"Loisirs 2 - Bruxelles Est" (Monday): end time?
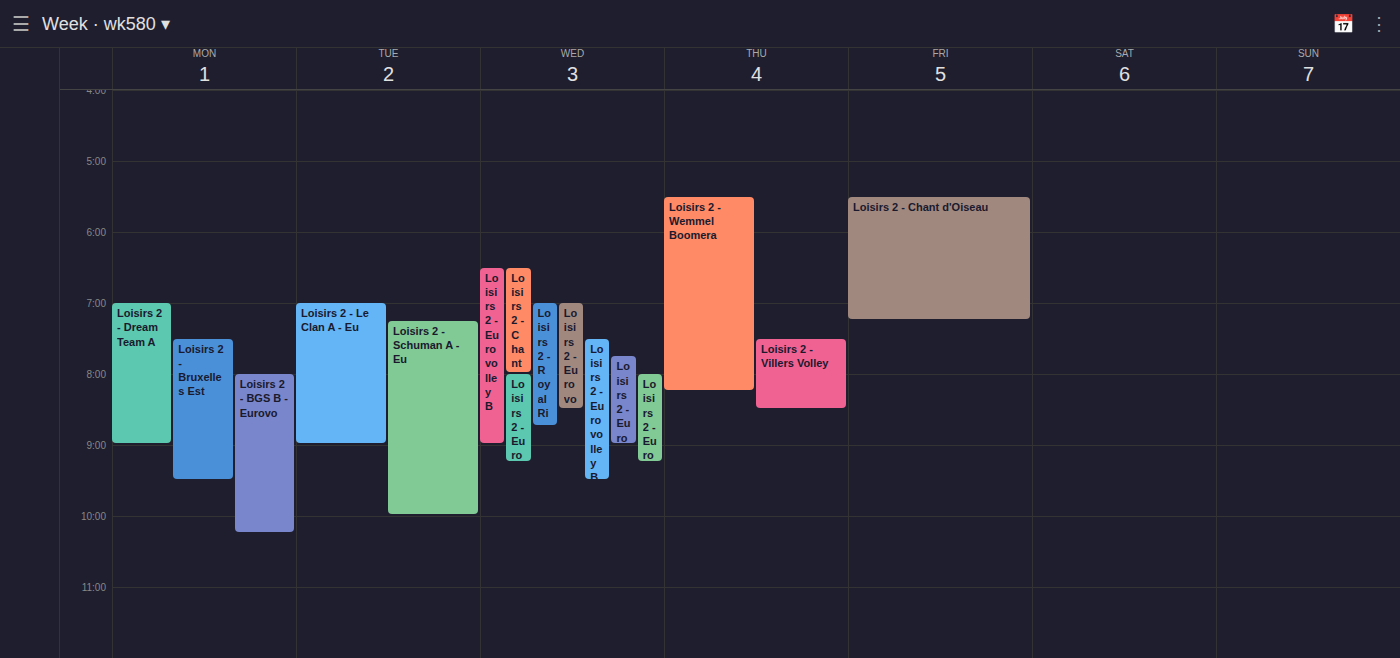
9:30 PM